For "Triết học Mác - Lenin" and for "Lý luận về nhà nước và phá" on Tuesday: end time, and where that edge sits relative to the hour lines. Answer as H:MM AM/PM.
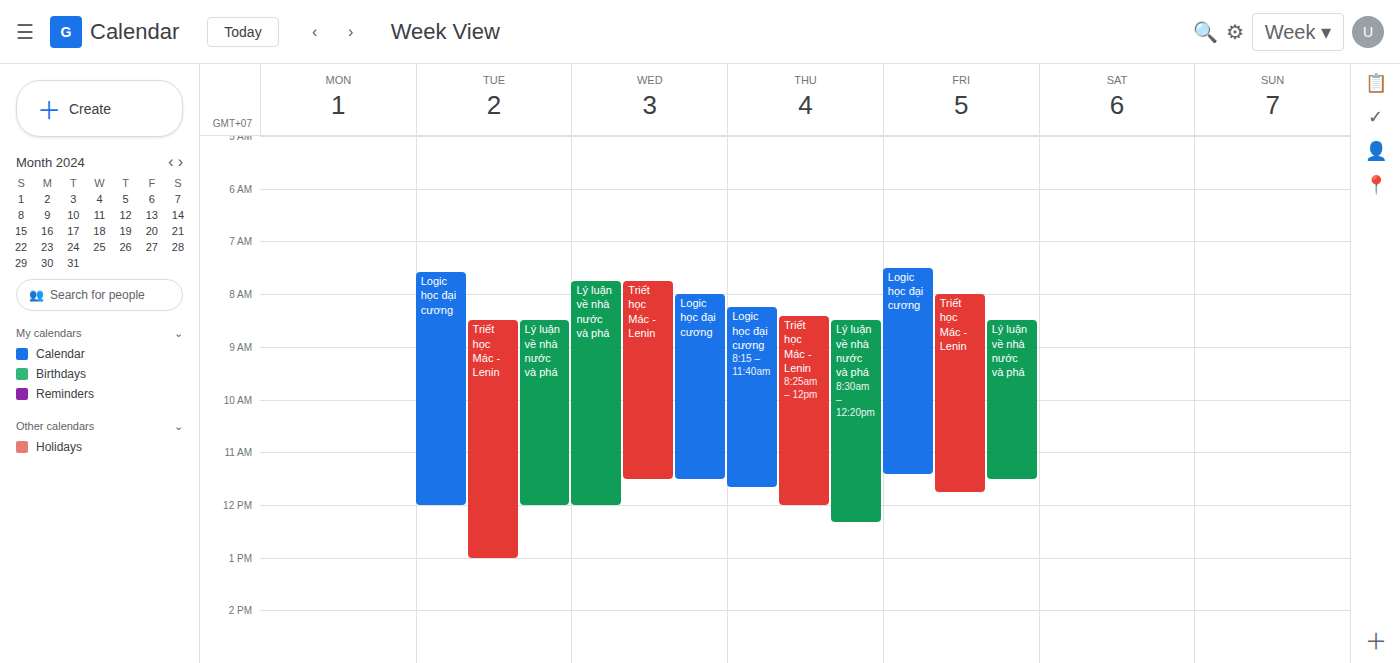
"Triết học Mác - Lenin": 1:00 PM, exactly on the 1 PM line. "Lý luận về nhà nước và phá": 12:00 PM, exactly on the 12 PM line.